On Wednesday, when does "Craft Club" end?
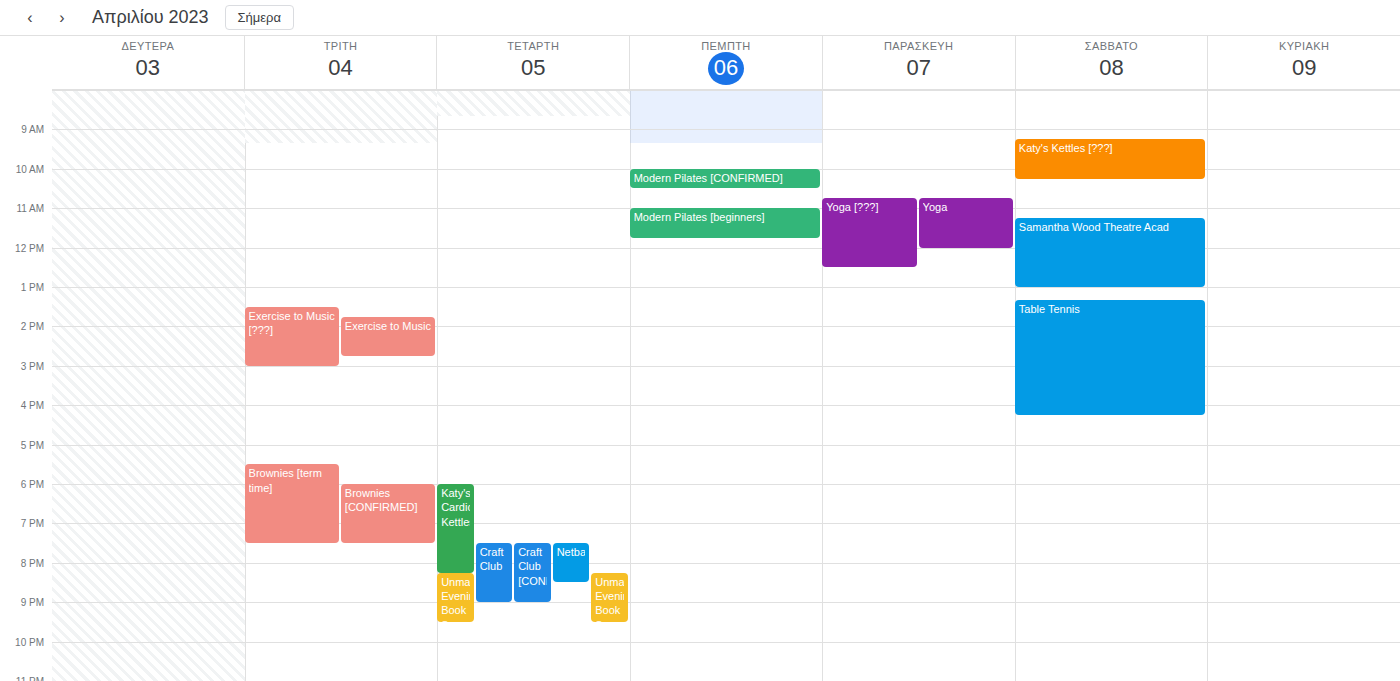
9:00 PM